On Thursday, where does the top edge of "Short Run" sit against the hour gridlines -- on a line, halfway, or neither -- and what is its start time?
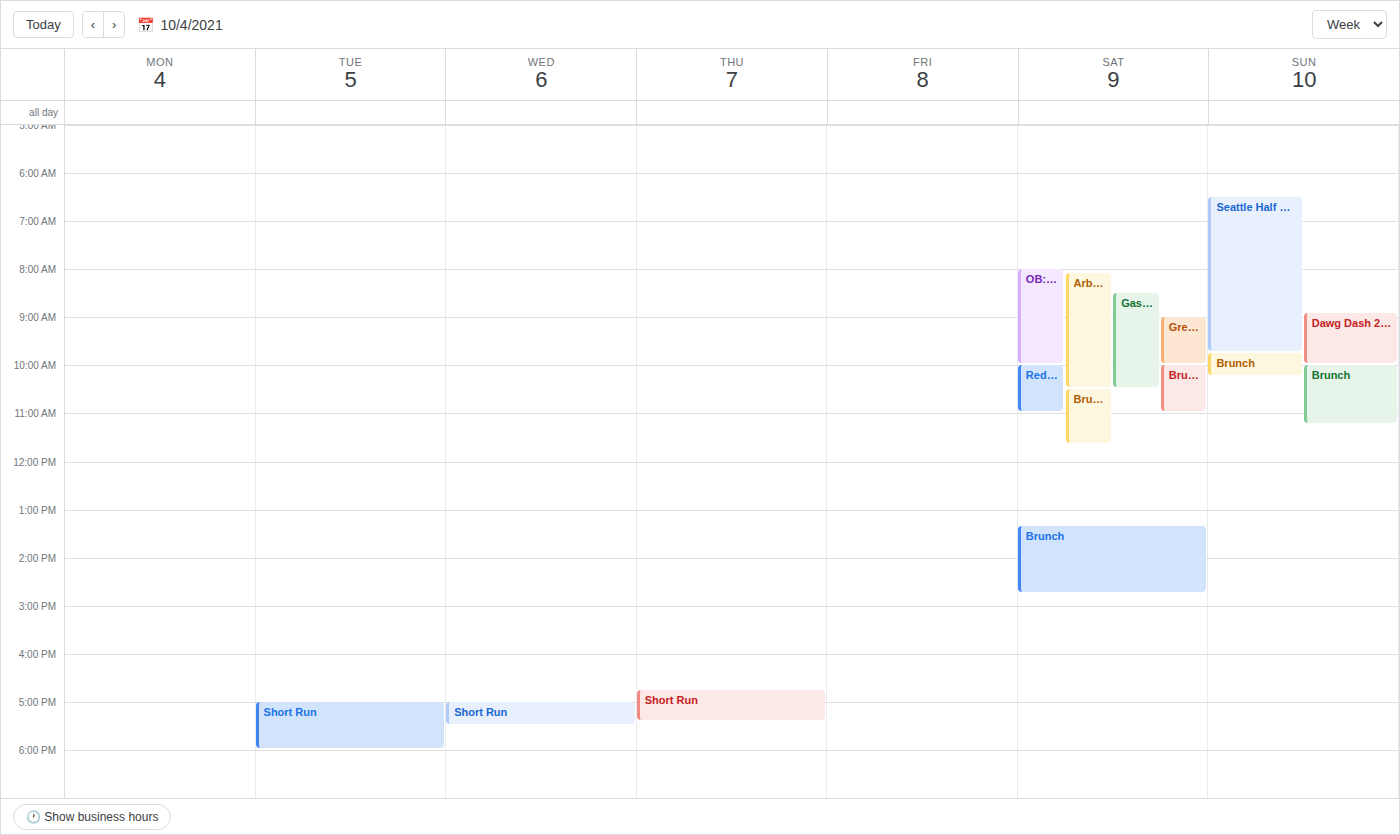
4:45 PM -- neither: three quarters of the way from the 4 PM line to the 5 PM line.